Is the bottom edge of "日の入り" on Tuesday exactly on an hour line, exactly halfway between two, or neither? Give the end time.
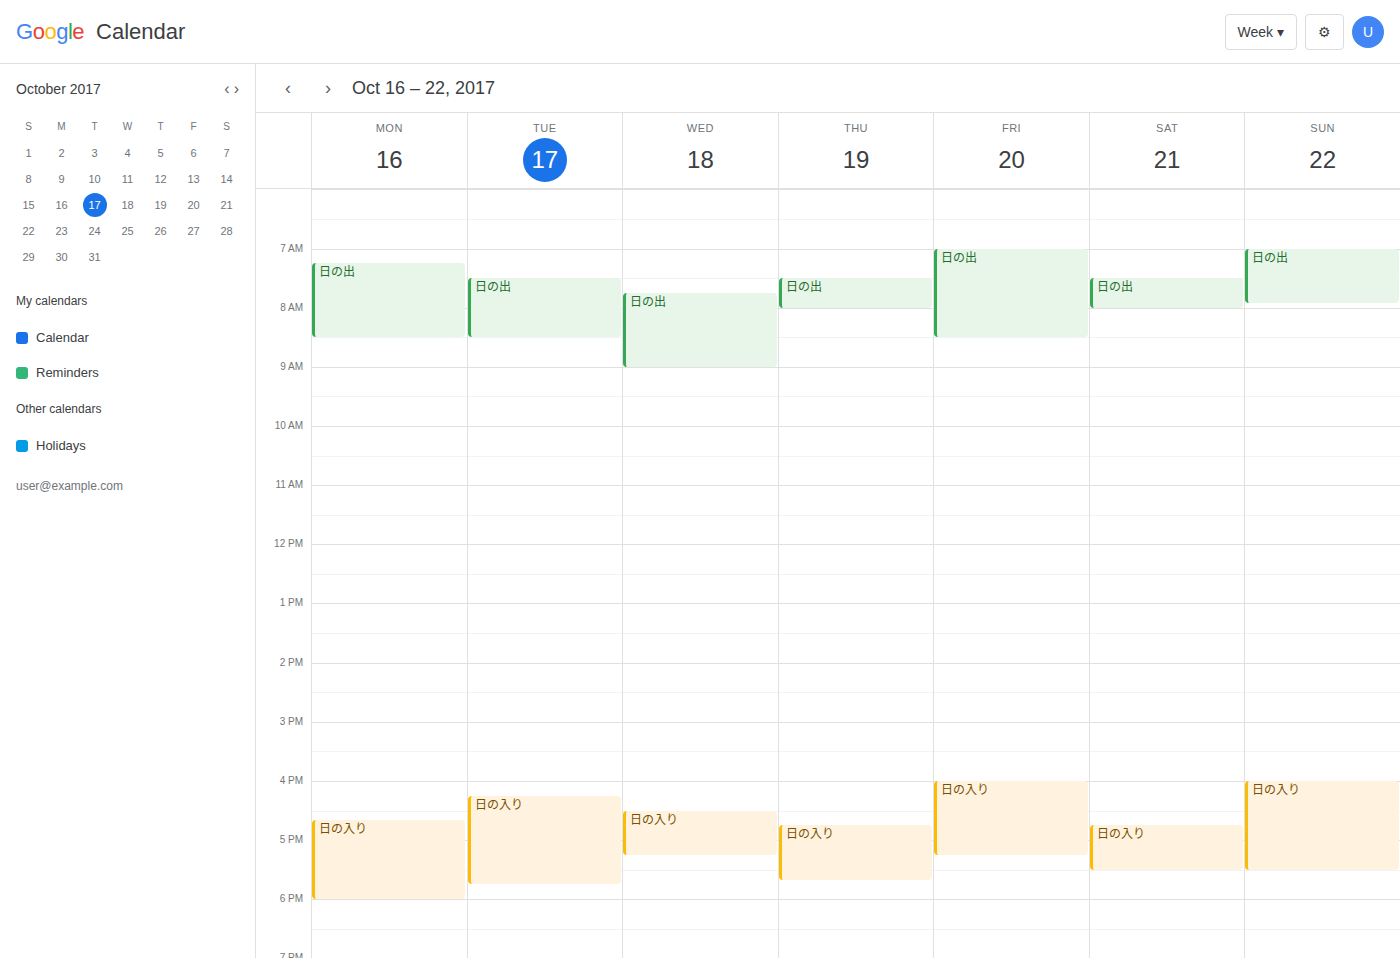
17:45 -- neither: three quarters of the way from the 17:00 line to the 18:00 line.